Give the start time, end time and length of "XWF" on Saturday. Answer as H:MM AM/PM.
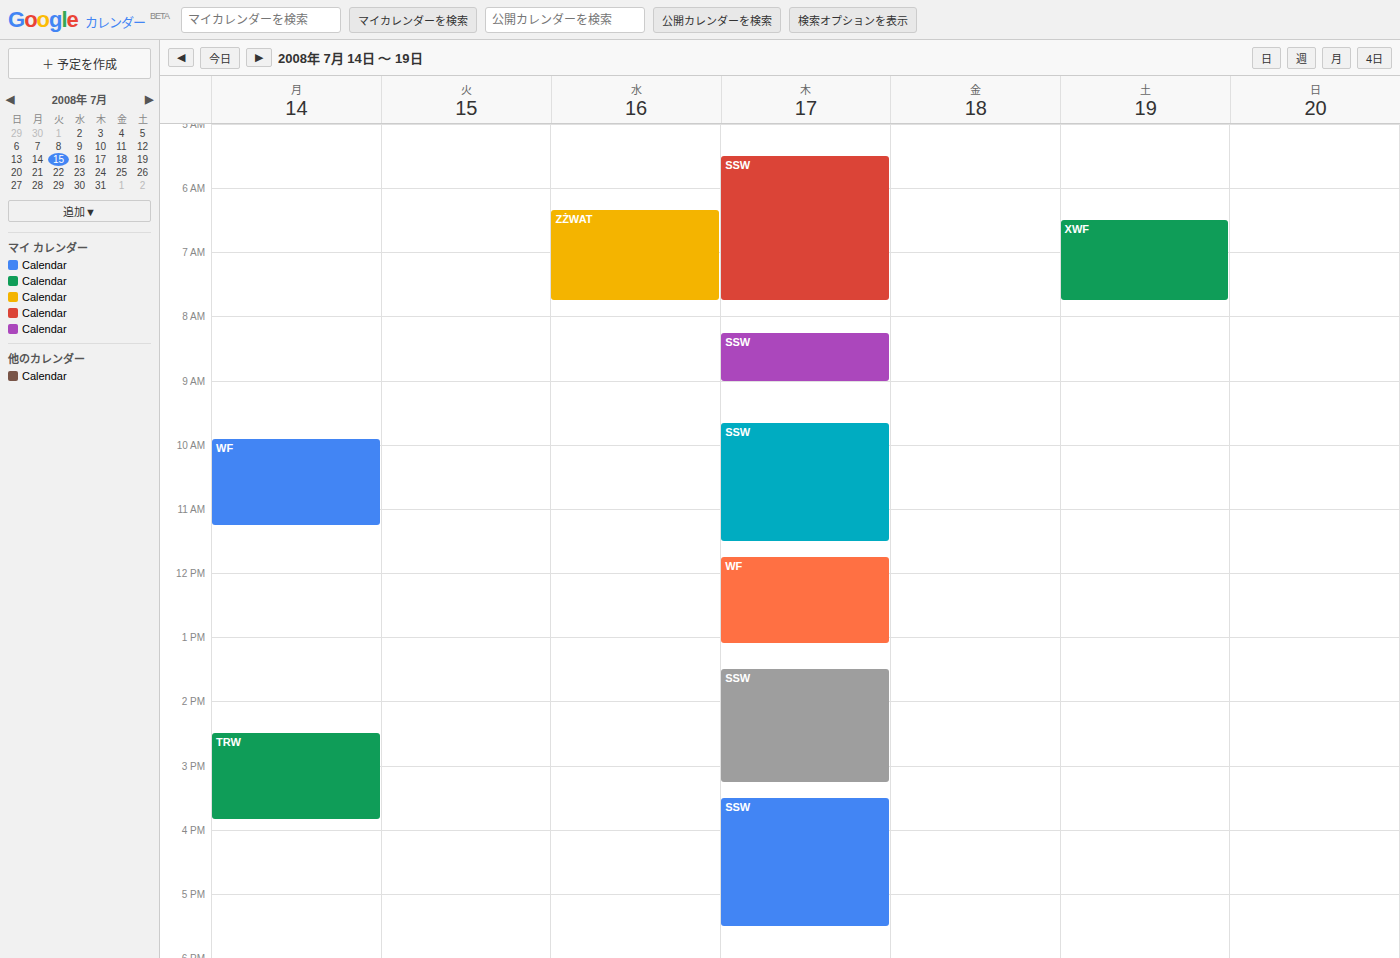
6:30 AM to 7:45 AM, 1 hour 15 minutes